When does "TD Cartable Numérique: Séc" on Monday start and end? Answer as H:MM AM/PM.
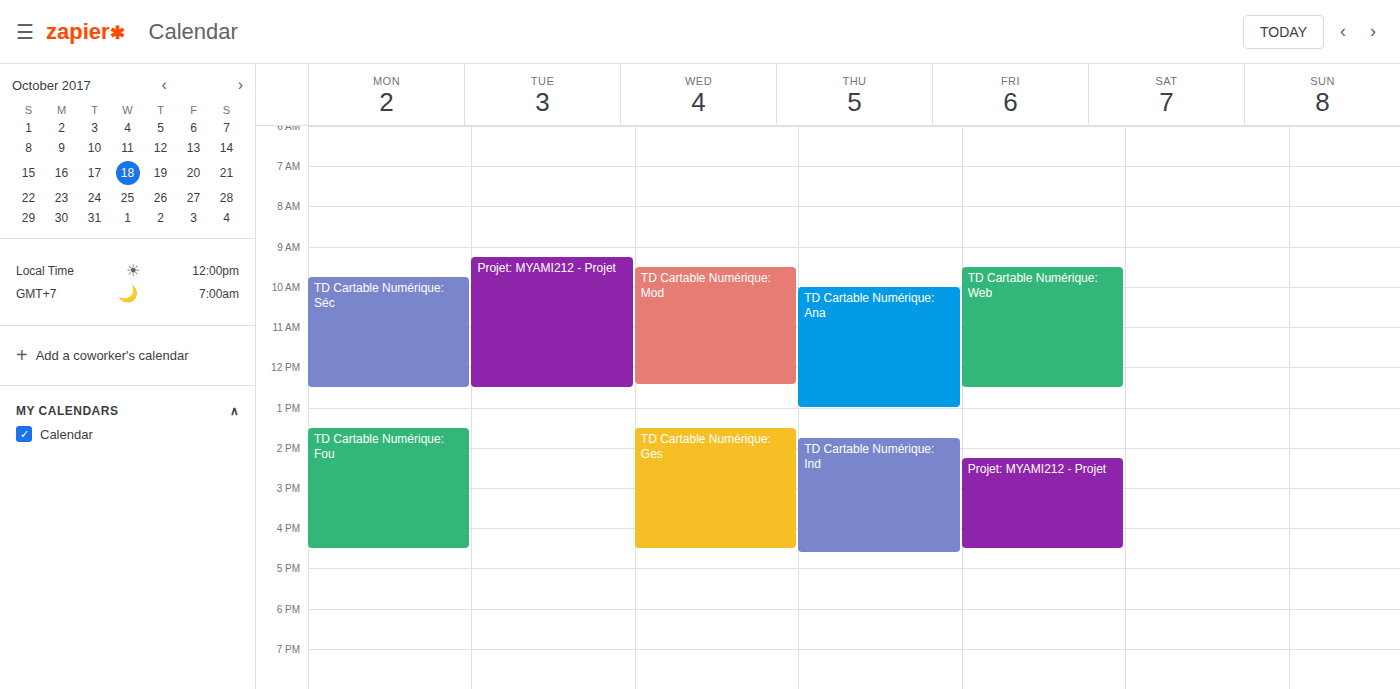
9:45 AM to 12:30 PM